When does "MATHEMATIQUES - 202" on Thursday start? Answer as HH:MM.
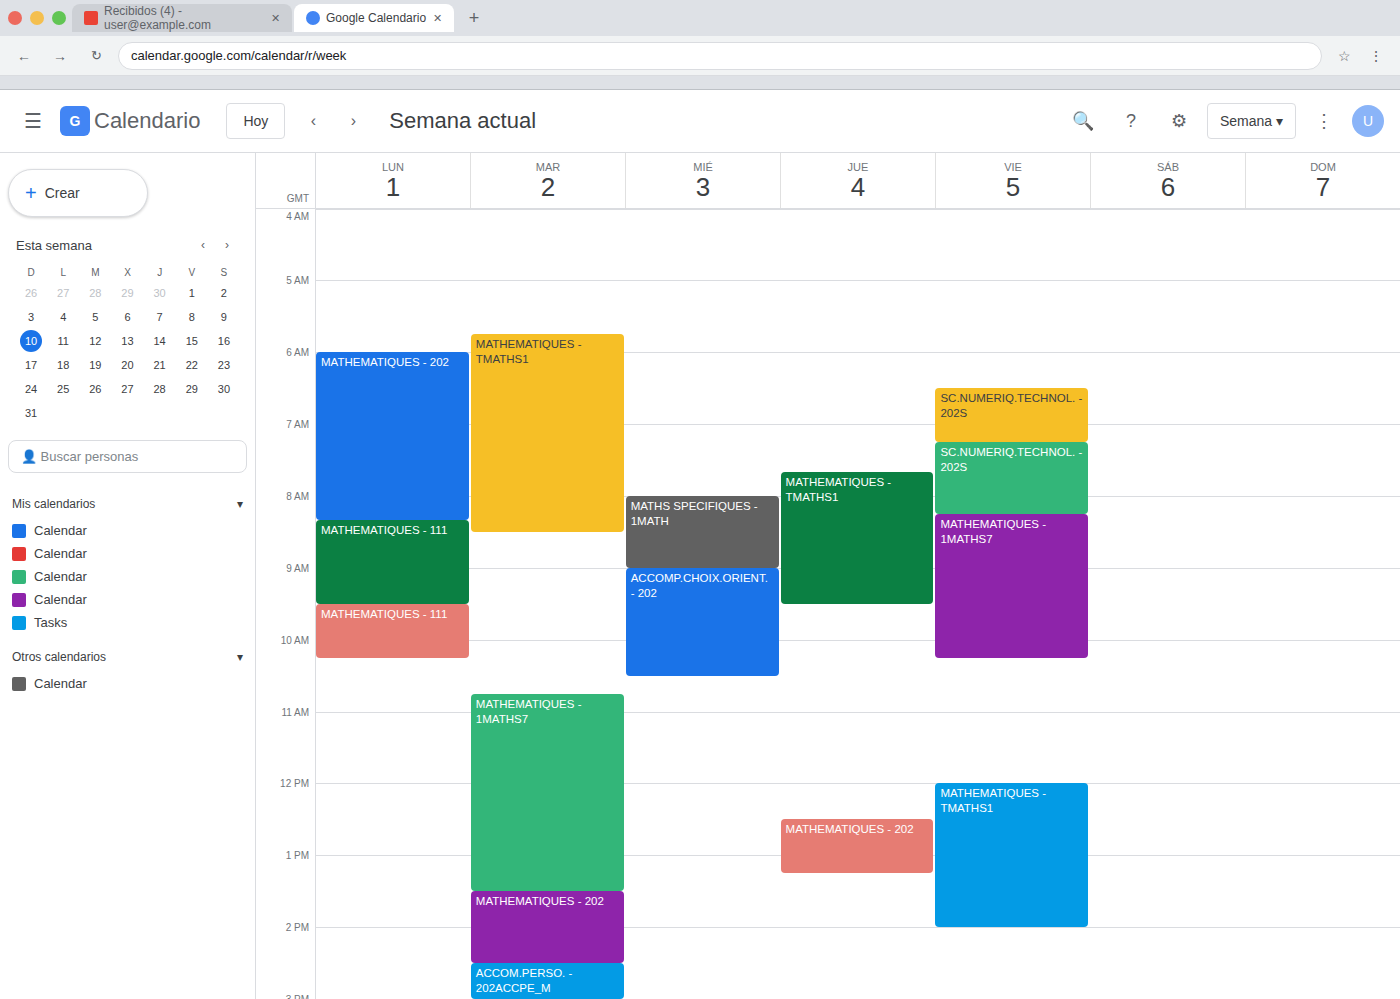
12:30